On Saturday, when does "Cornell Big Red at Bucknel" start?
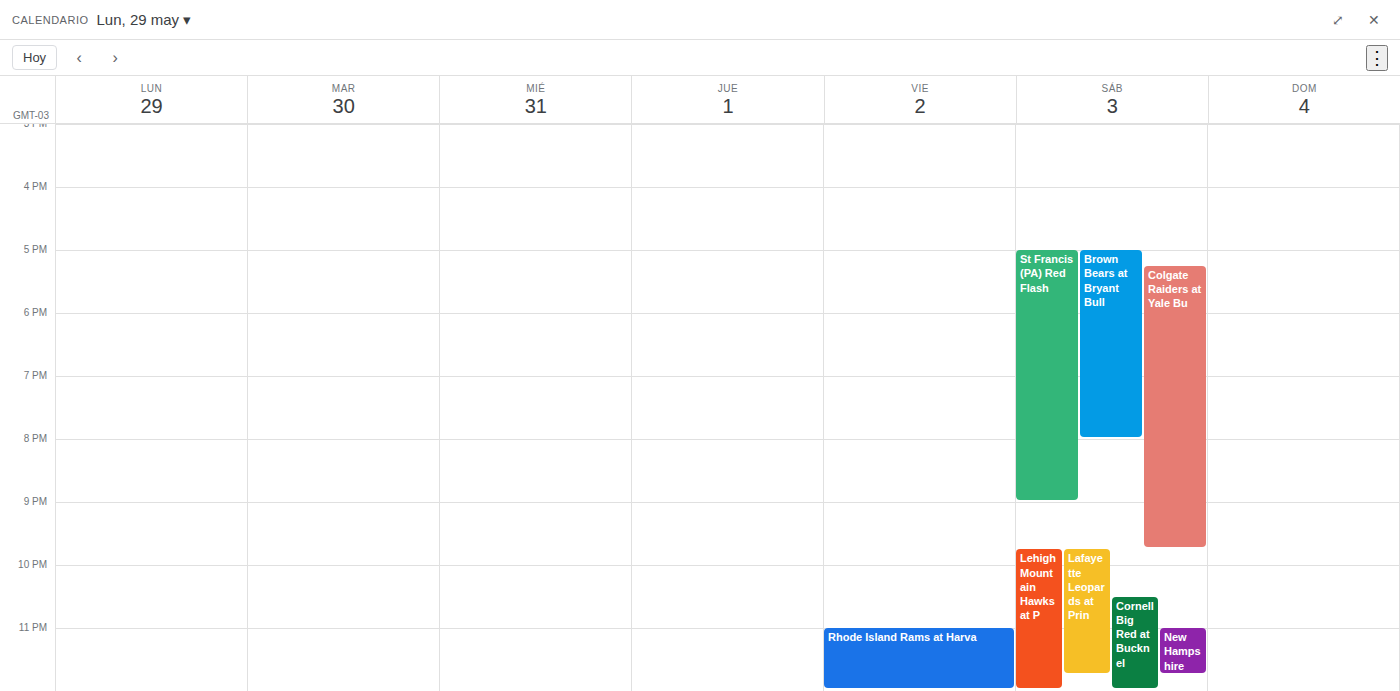
10:30 PM